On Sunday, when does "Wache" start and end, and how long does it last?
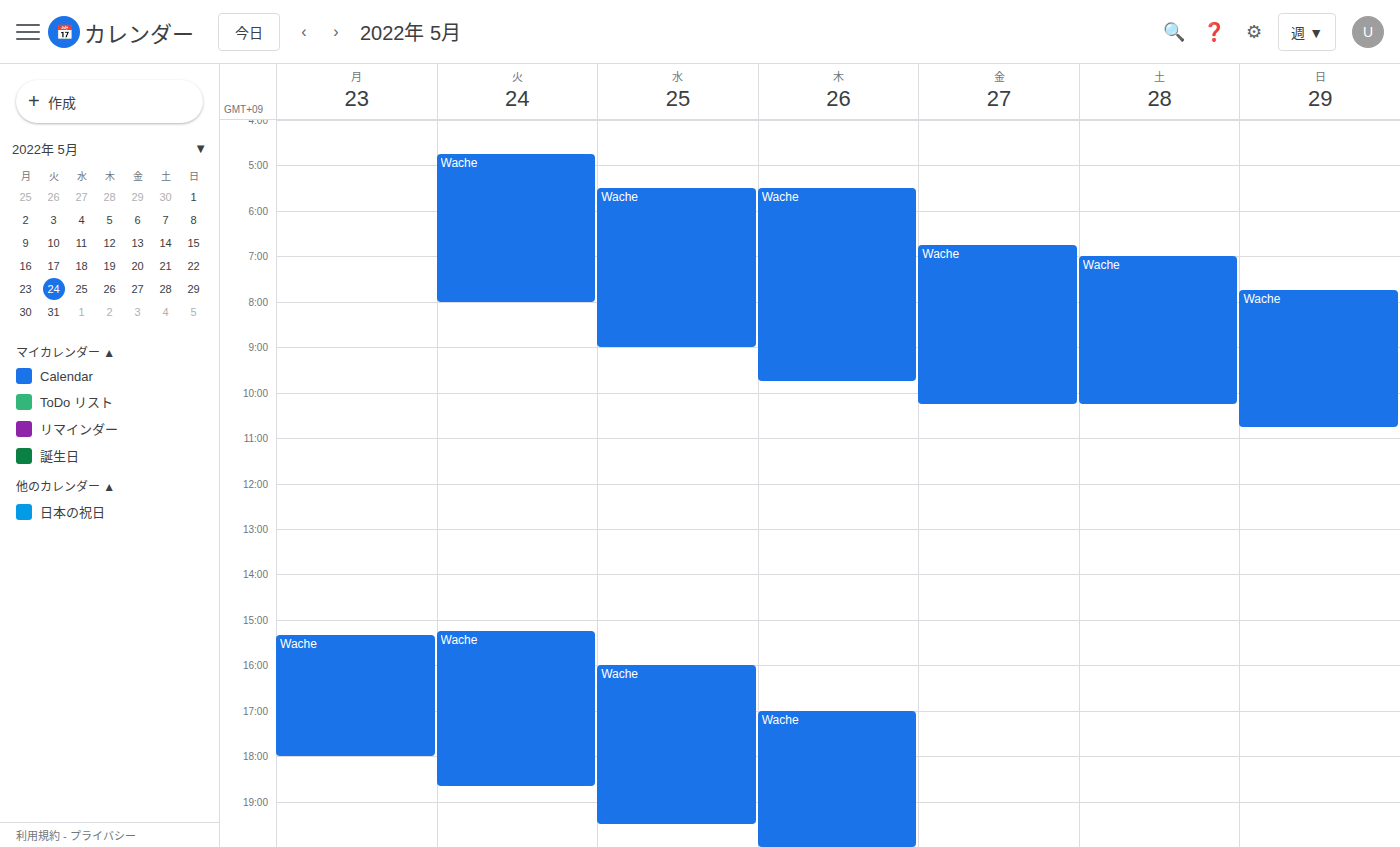
07:45 to 10:45, 3 hours